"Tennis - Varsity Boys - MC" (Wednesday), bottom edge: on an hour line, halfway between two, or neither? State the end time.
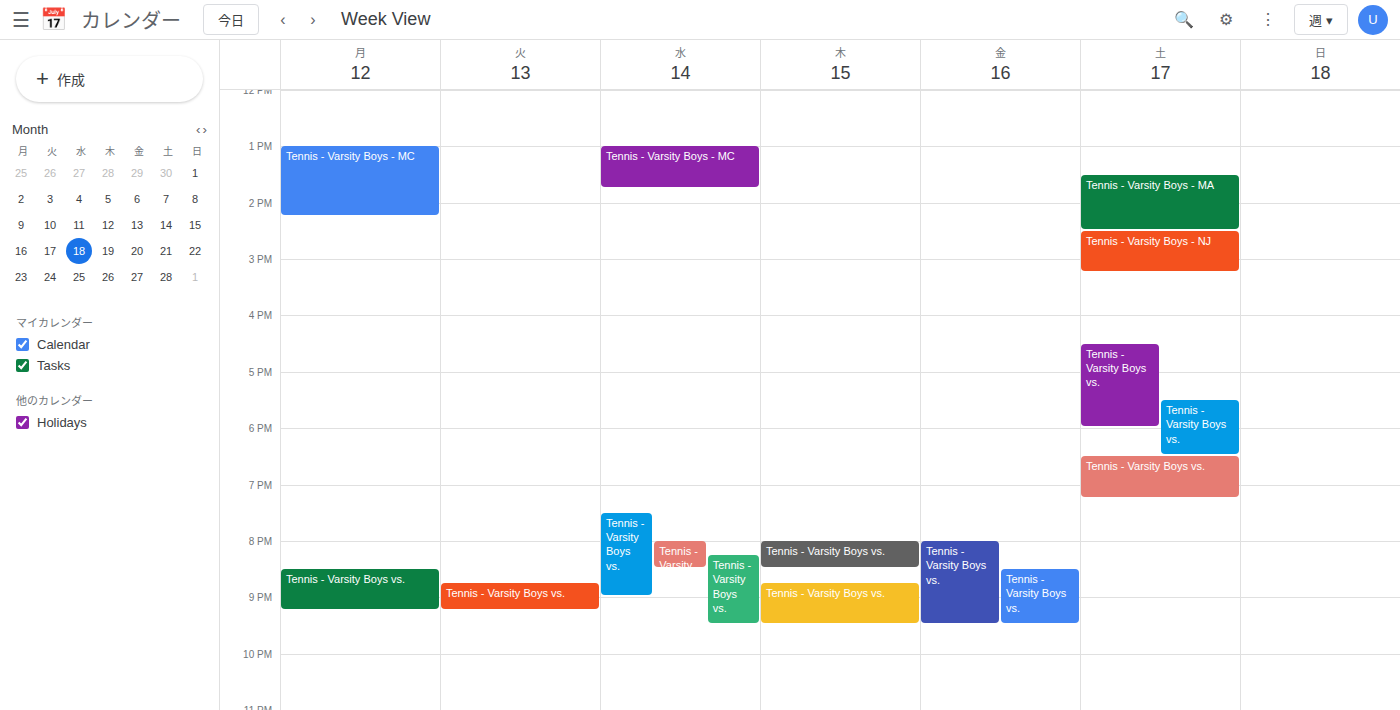
1:45 PM -- neither: three quarters of the way from the 1 PM line to the 2 PM line.